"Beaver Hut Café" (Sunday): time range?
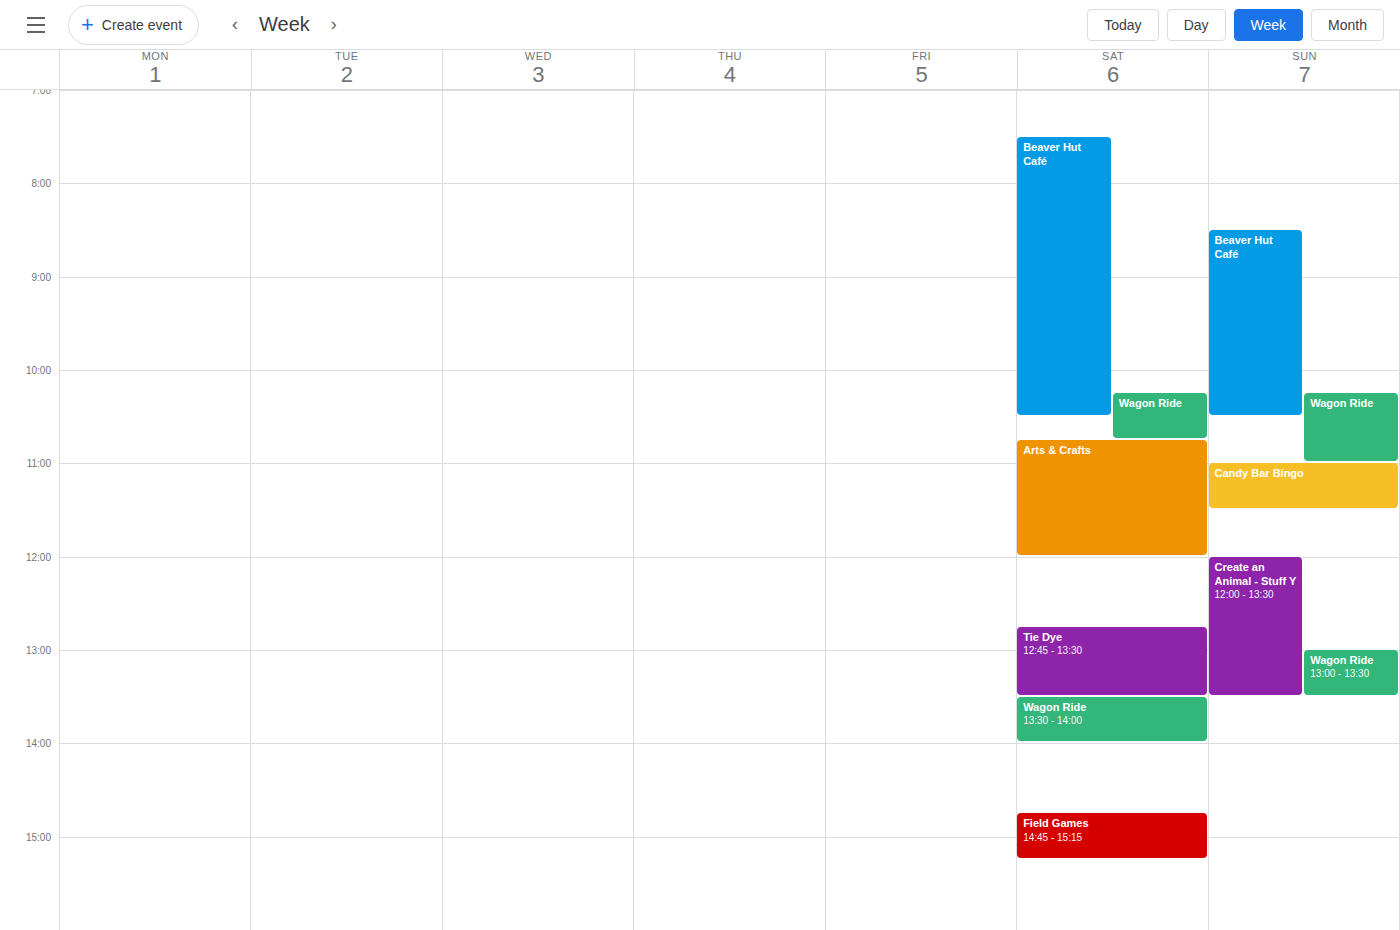
8:30 AM to 10:30 AM